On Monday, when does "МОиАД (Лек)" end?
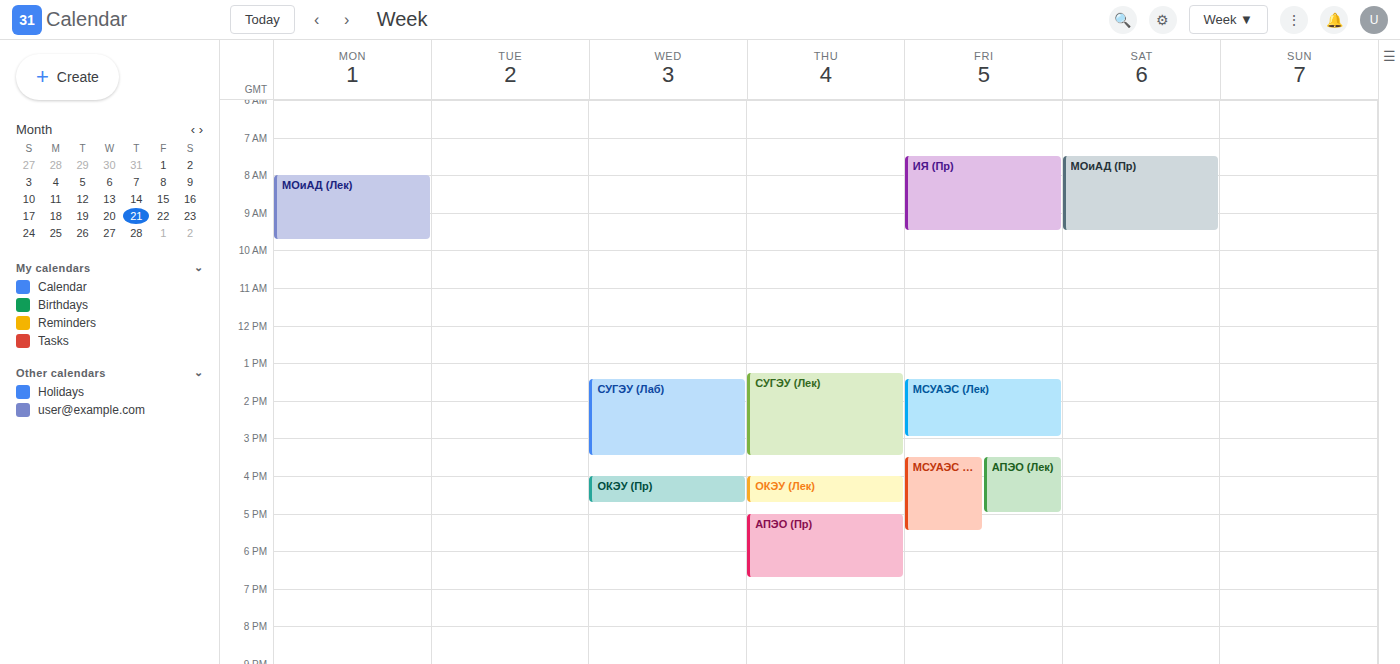
9:45 AM